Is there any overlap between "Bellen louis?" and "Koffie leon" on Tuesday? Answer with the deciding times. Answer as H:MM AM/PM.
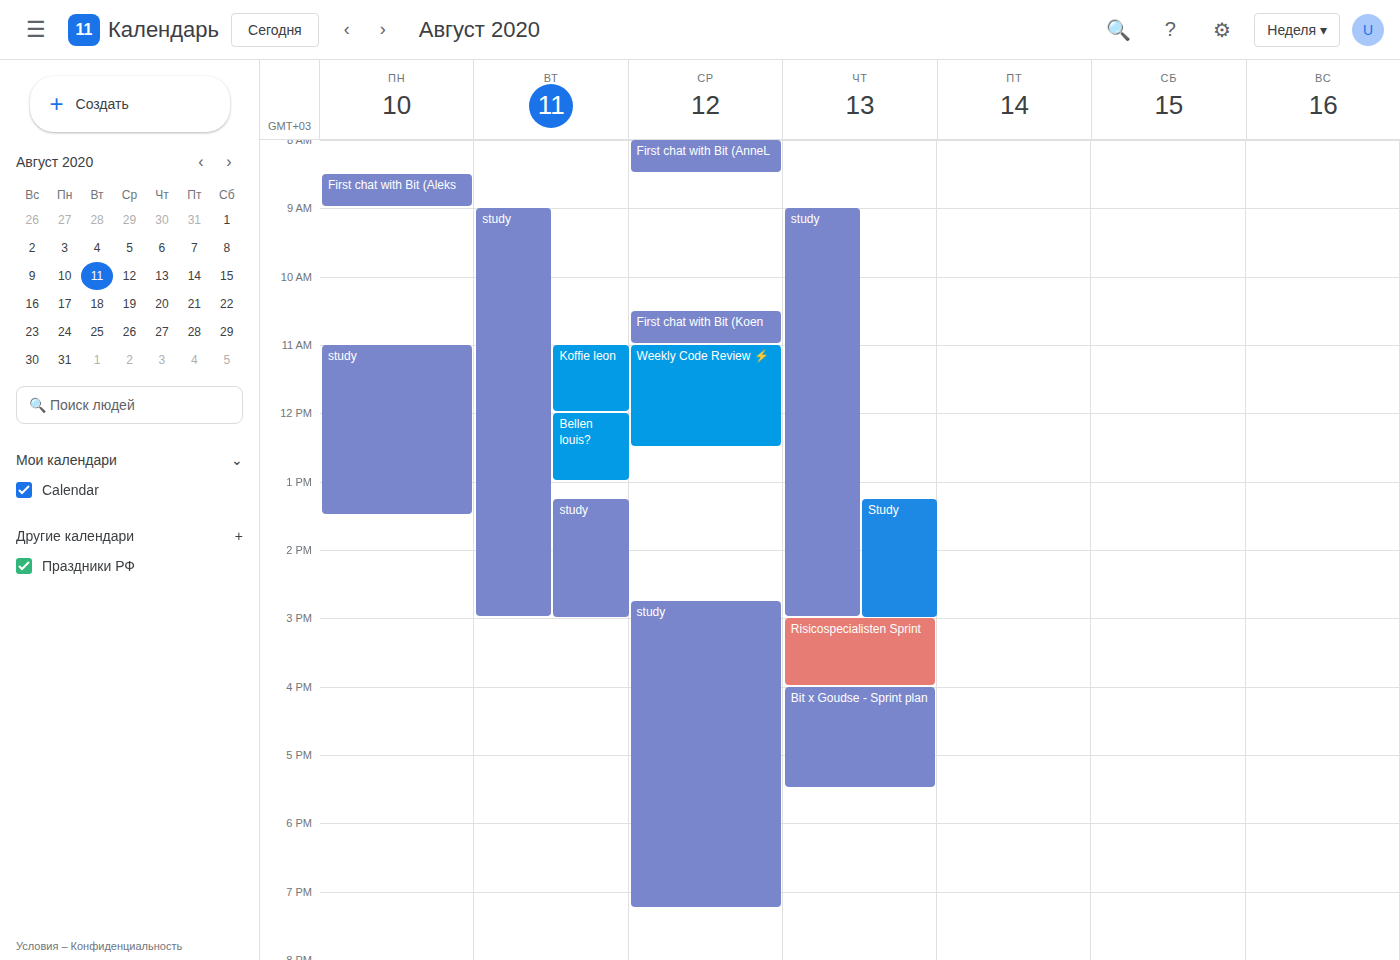
"Koffie leon" ends at 12:00 PM, exactly when "Bellen louis?" starts -- they touch but do not overlap.